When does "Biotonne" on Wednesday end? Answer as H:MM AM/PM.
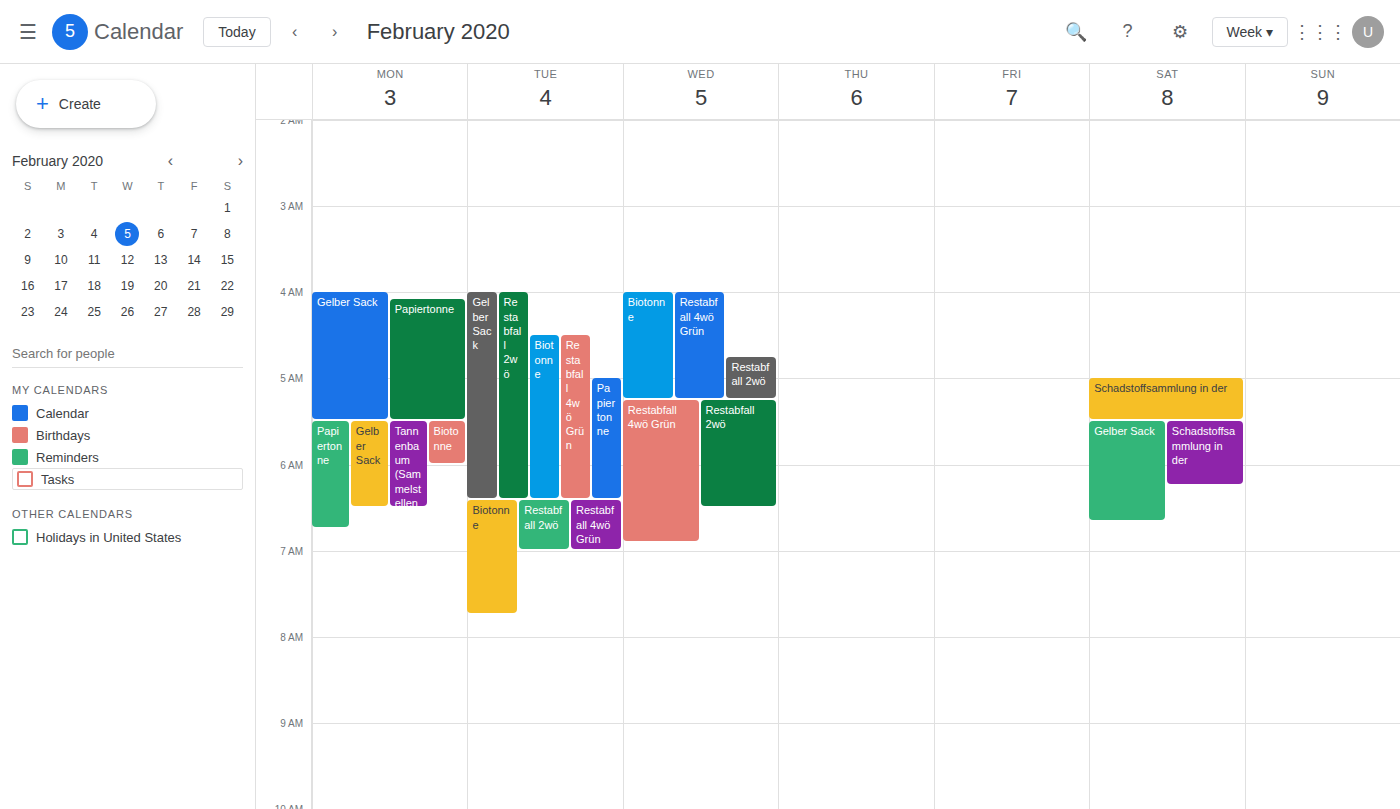
5:15 AM